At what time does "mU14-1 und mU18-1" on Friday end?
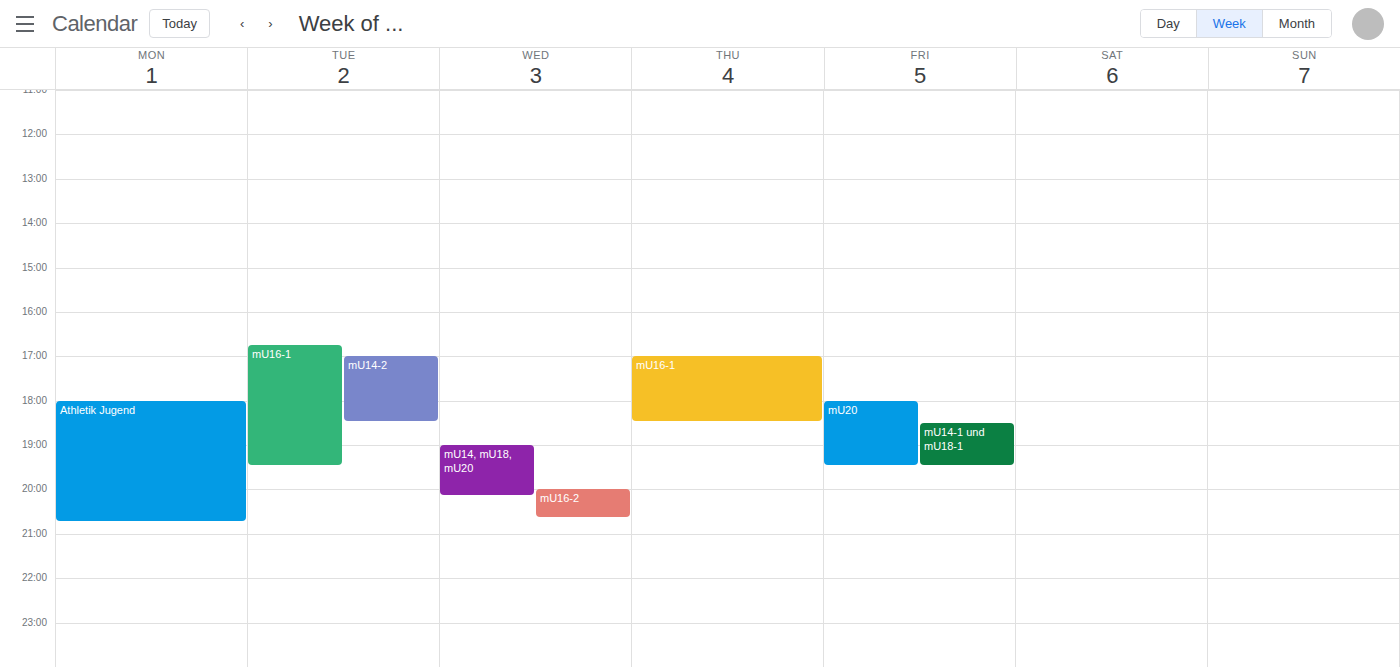
7:30 PM